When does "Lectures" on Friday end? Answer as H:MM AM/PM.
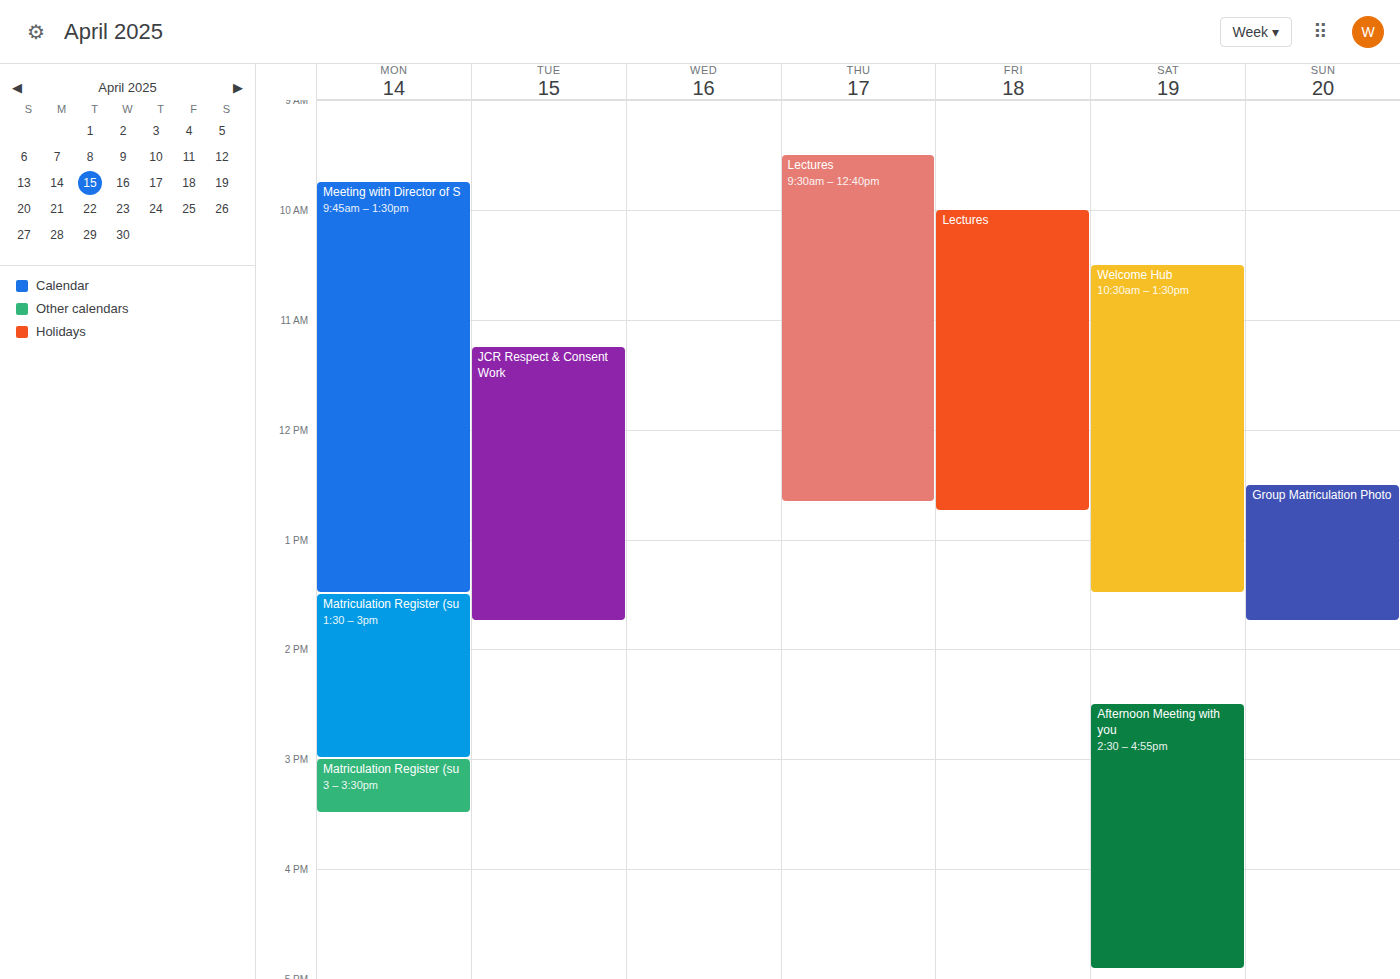
12:45 PM